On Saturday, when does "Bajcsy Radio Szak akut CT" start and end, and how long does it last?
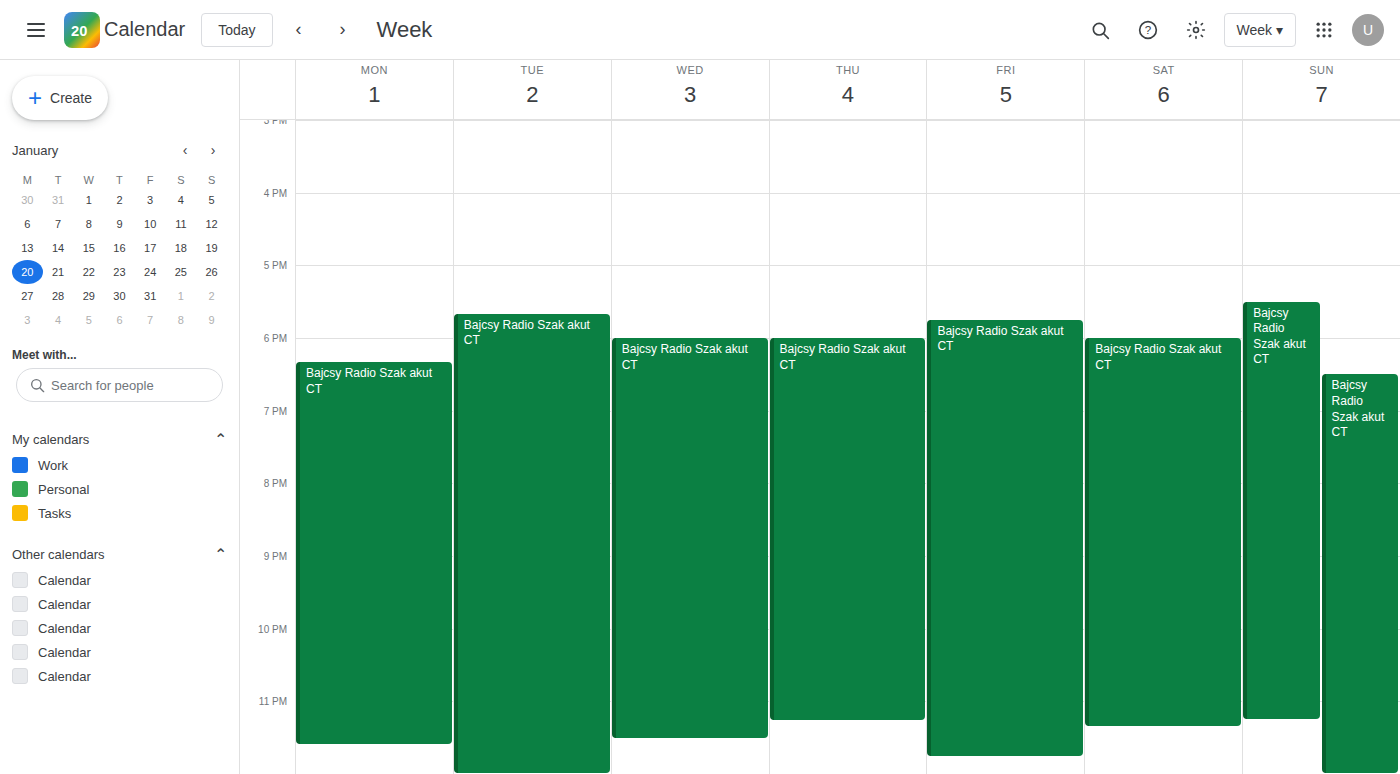
6:00 PM to 11:20 PM, 5 hours 20 minutes